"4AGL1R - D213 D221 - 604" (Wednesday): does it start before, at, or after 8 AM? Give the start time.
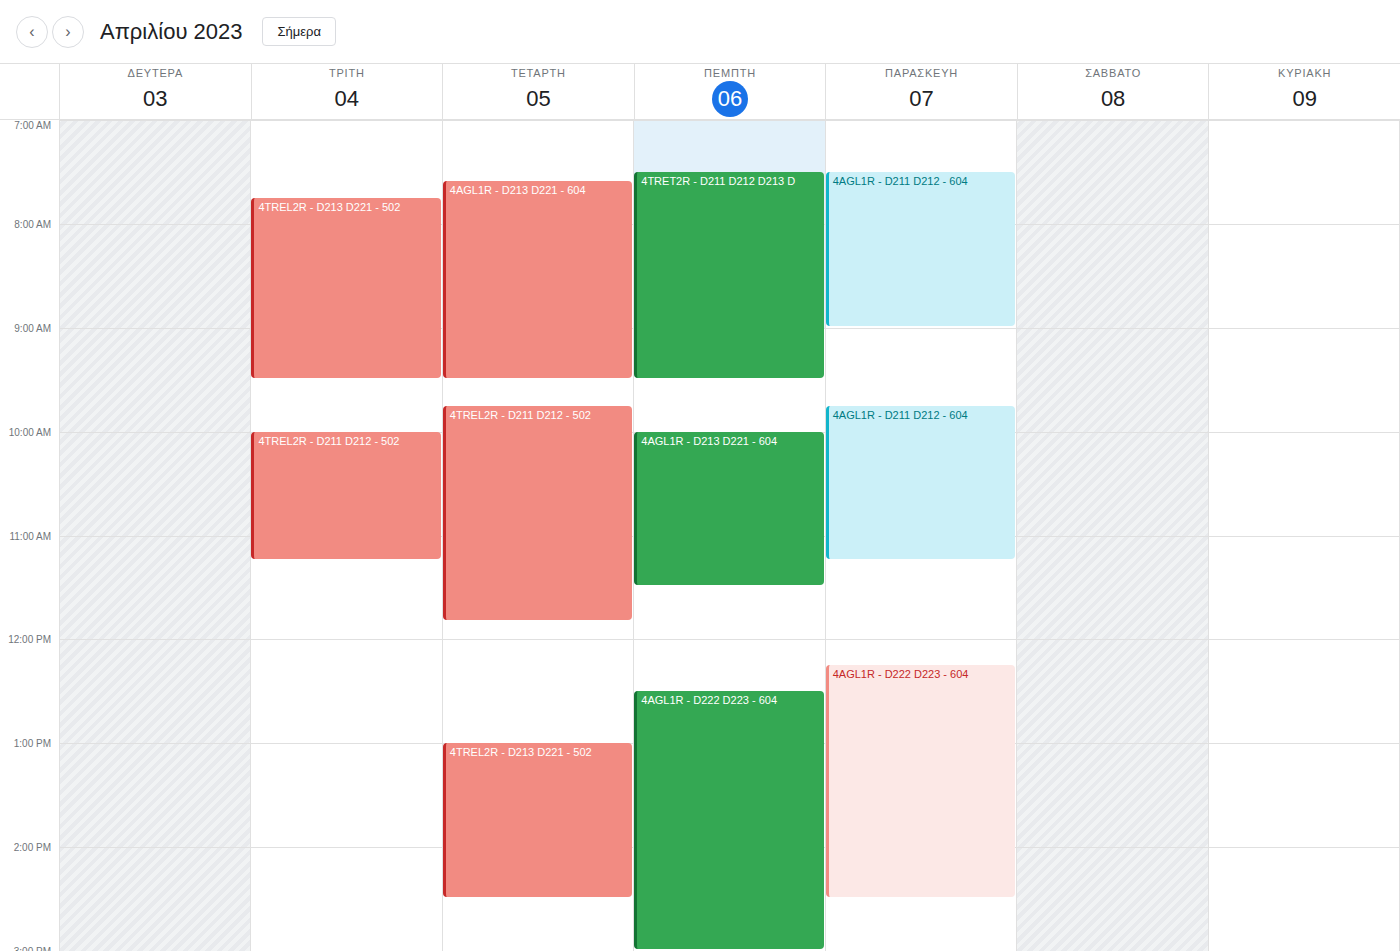
7:35 AM -- before 8 AM, 25 minutes above the 8 AM line.